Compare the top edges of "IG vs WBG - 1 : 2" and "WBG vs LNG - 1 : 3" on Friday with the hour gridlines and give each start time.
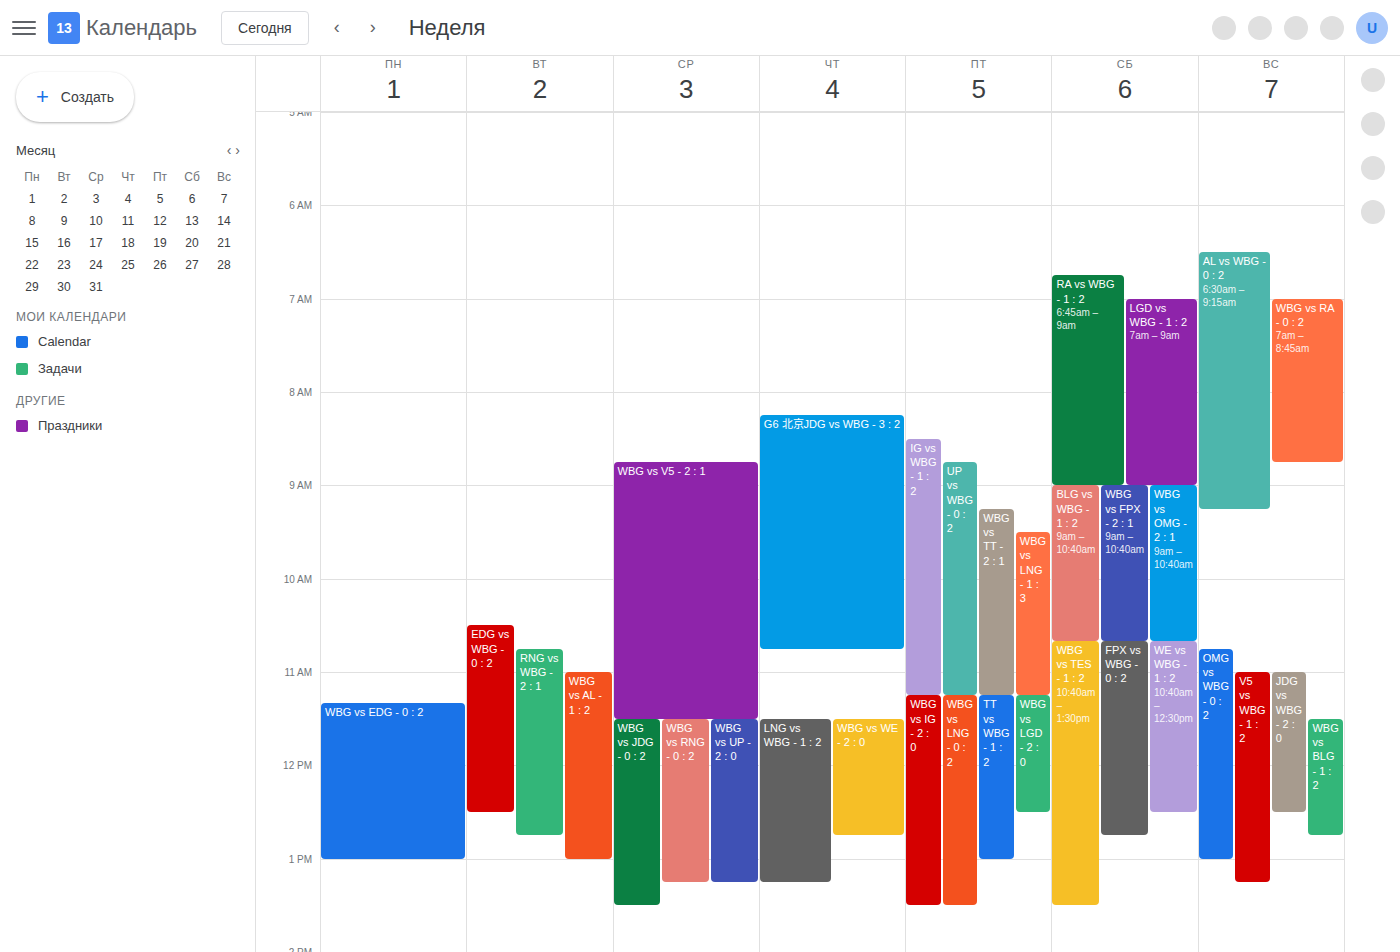
"IG vs WBG - 1 : 2": 8:30 AM, halfway between the 8 AM and 9 AM lines. "WBG vs LNG - 1 : 3": 9:30 AM, halfway between the 9 AM and 10 AM lines.